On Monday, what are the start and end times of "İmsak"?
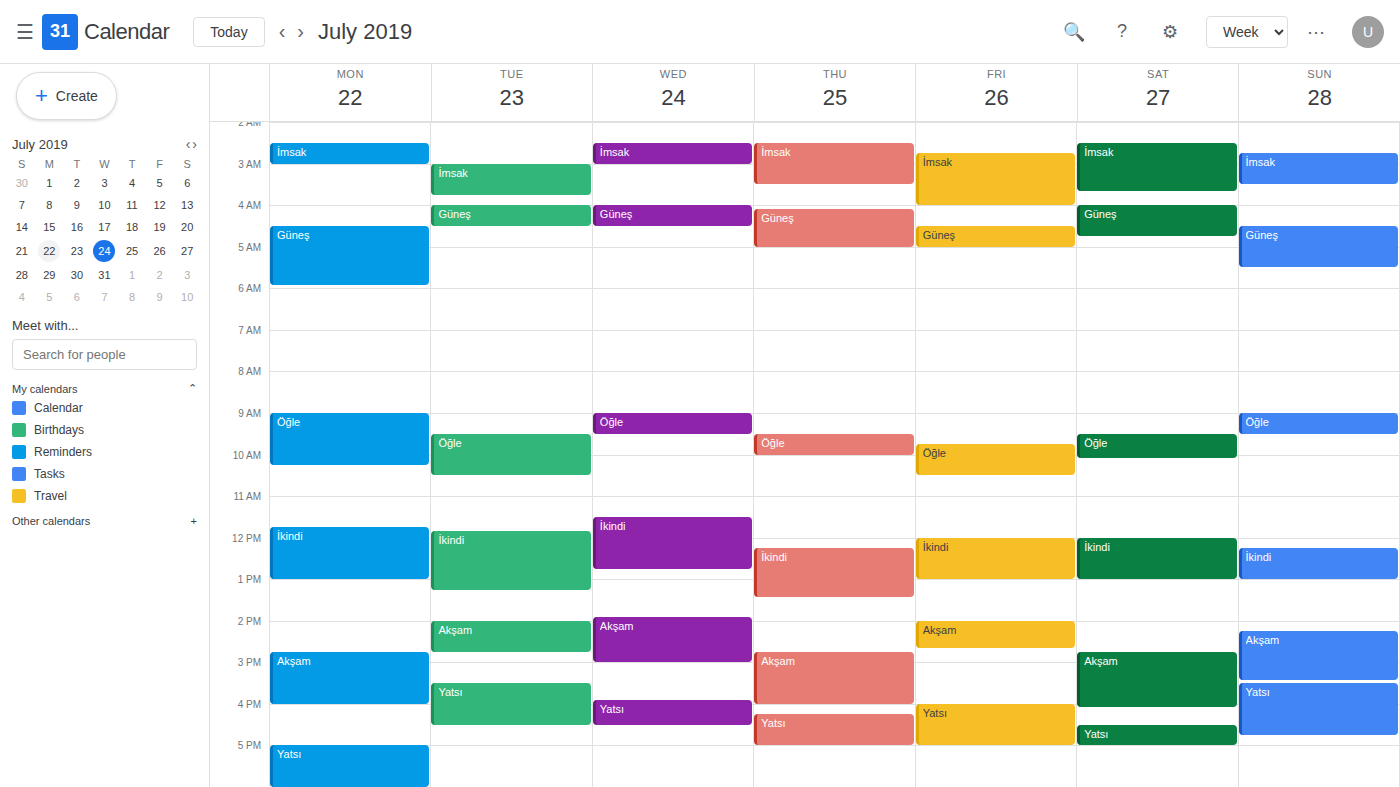
02:30 to 03:00